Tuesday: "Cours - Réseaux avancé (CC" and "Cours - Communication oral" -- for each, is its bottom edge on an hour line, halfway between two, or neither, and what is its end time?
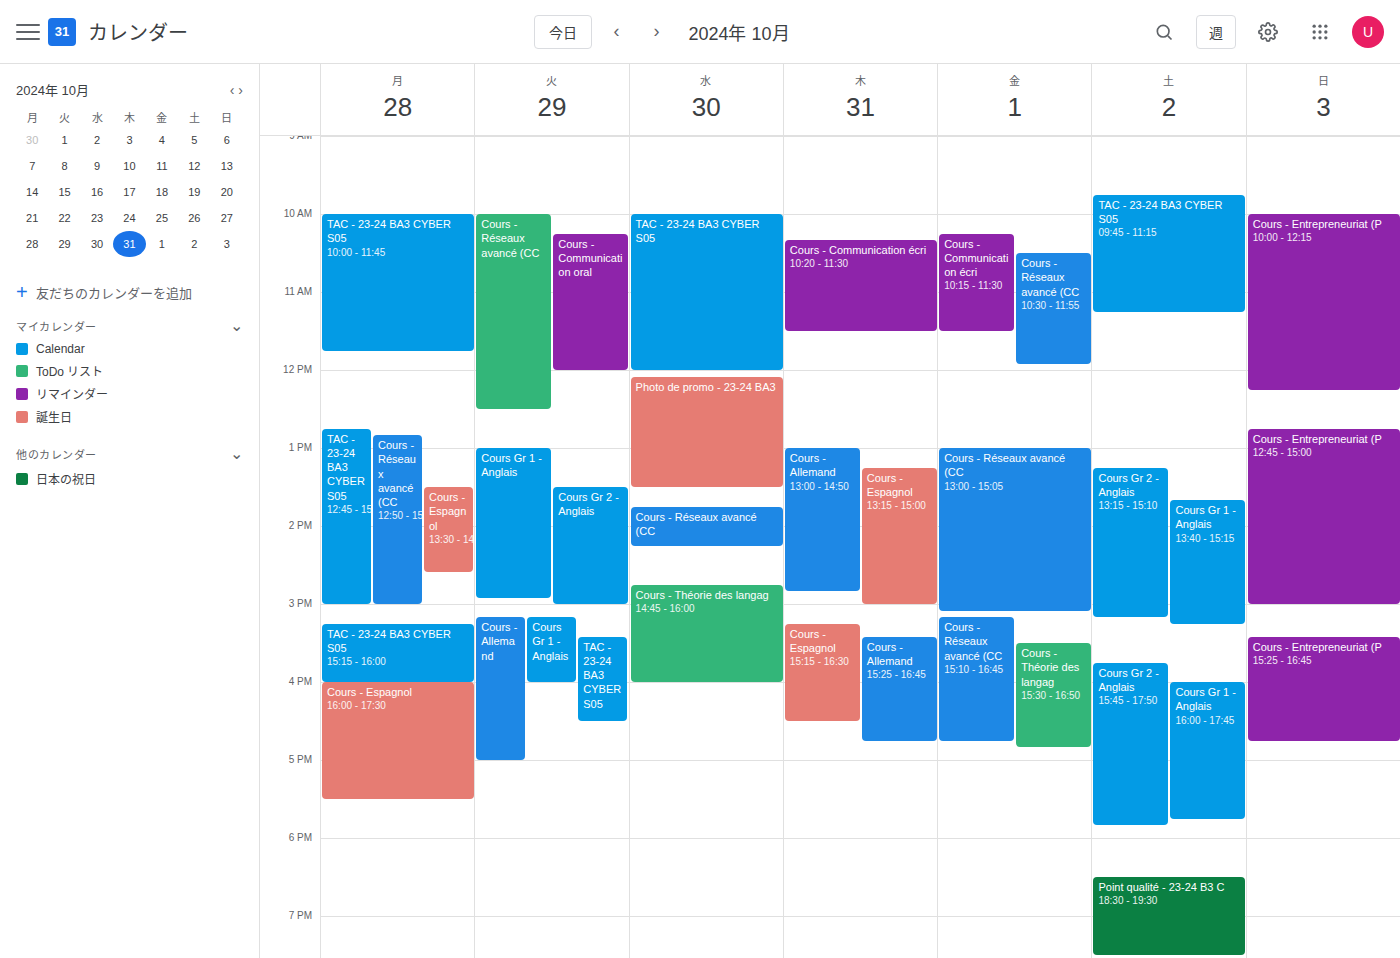
"Cours - Réseaux avancé (CC": 12:30 PM, halfway between the 12 PM and 1 PM lines. "Cours - Communication oral": 12:00 PM, exactly on the 12 PM line.